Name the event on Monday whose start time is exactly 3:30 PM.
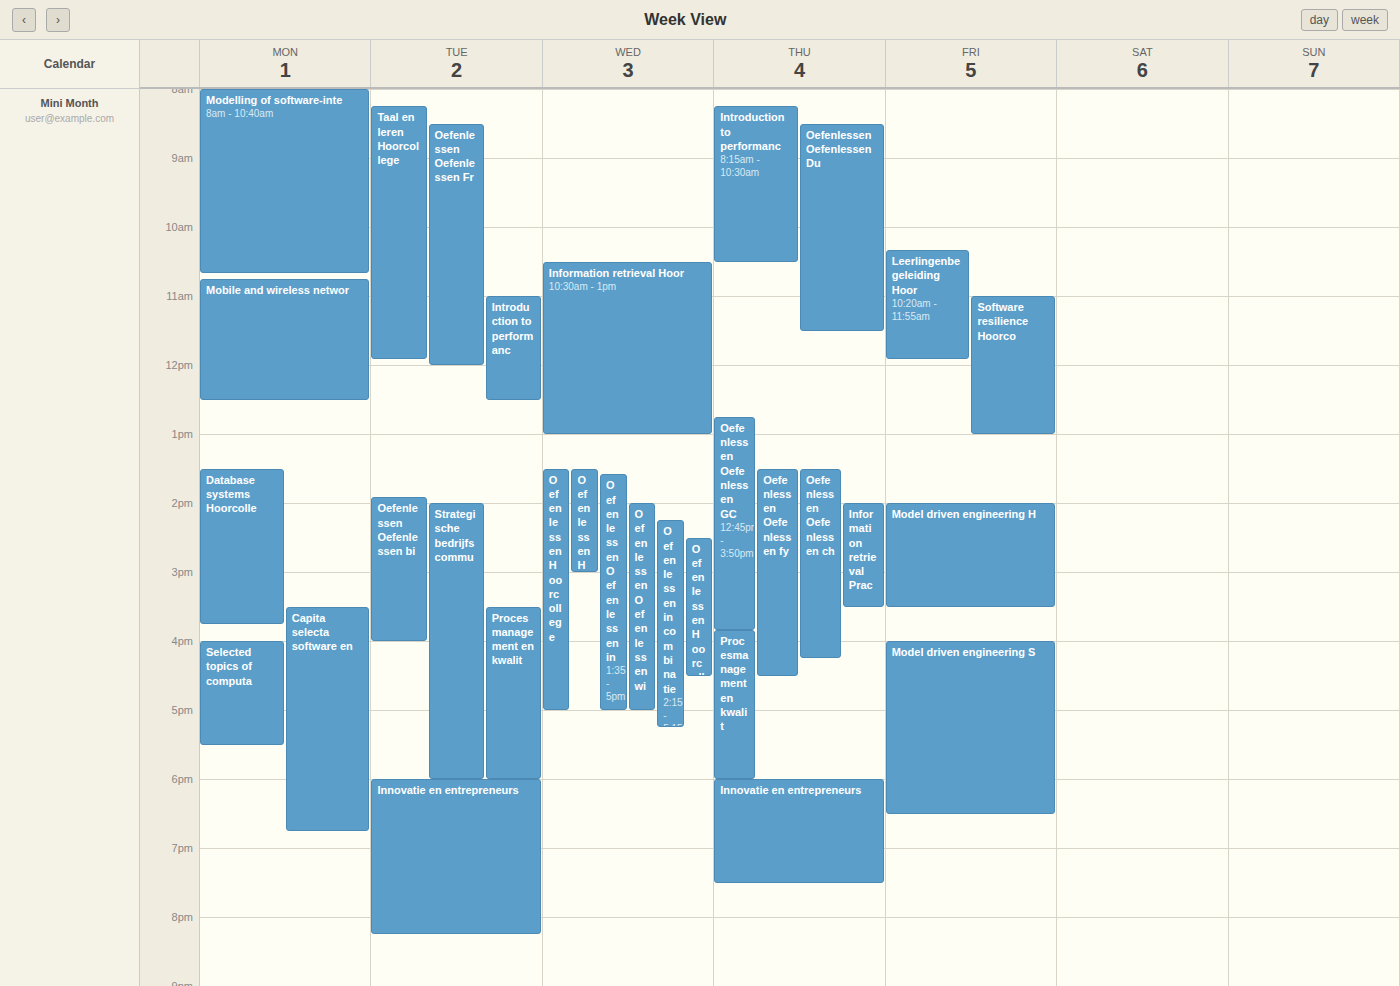
"Capita selecta software en"